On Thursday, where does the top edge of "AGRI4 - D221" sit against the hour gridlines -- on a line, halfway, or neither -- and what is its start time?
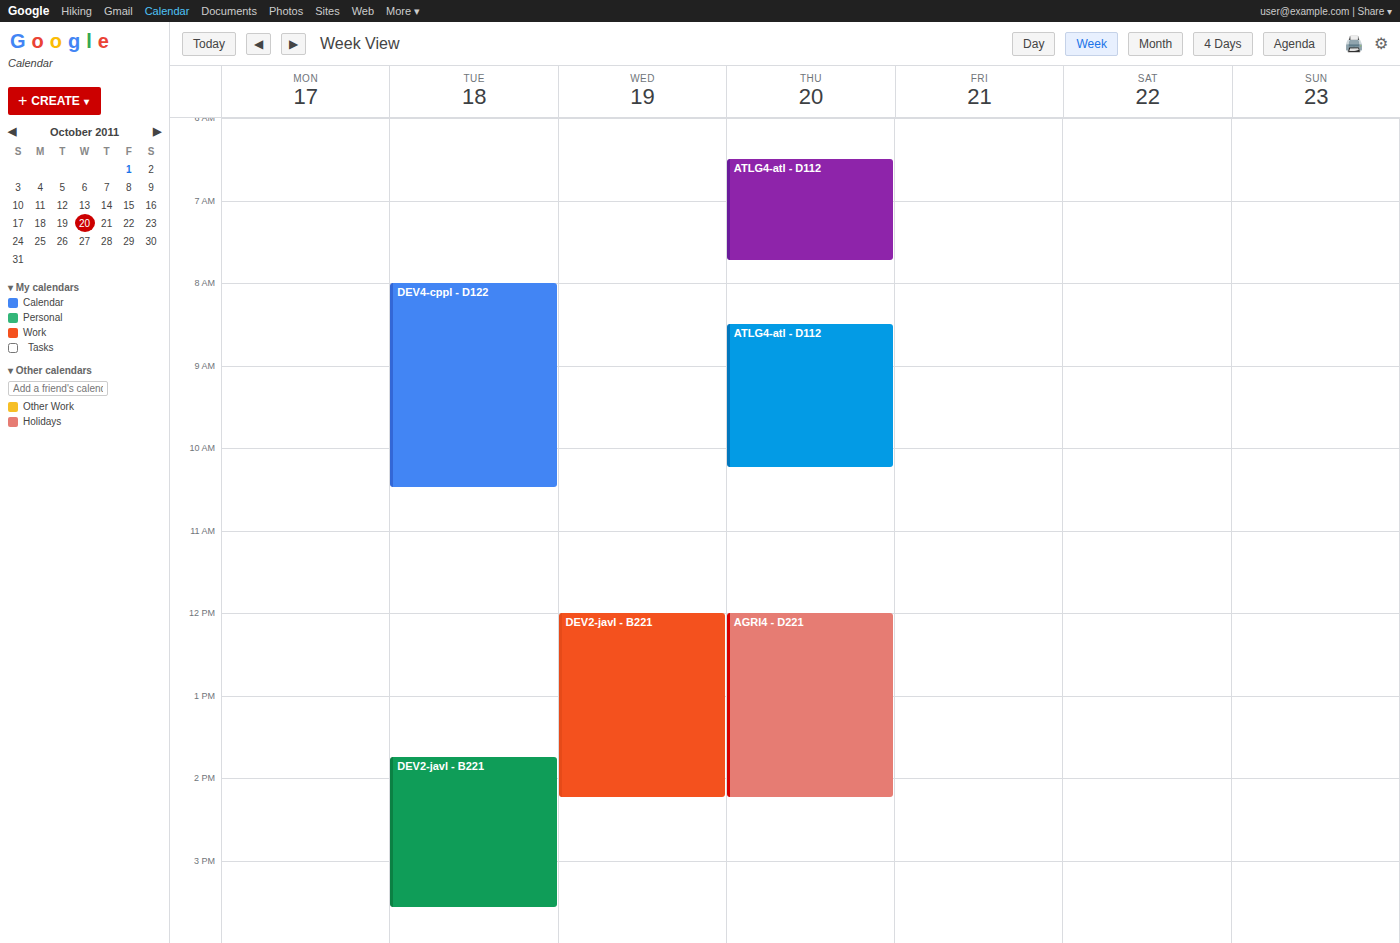
12:00 PM -- exactly on the 12 PM line.